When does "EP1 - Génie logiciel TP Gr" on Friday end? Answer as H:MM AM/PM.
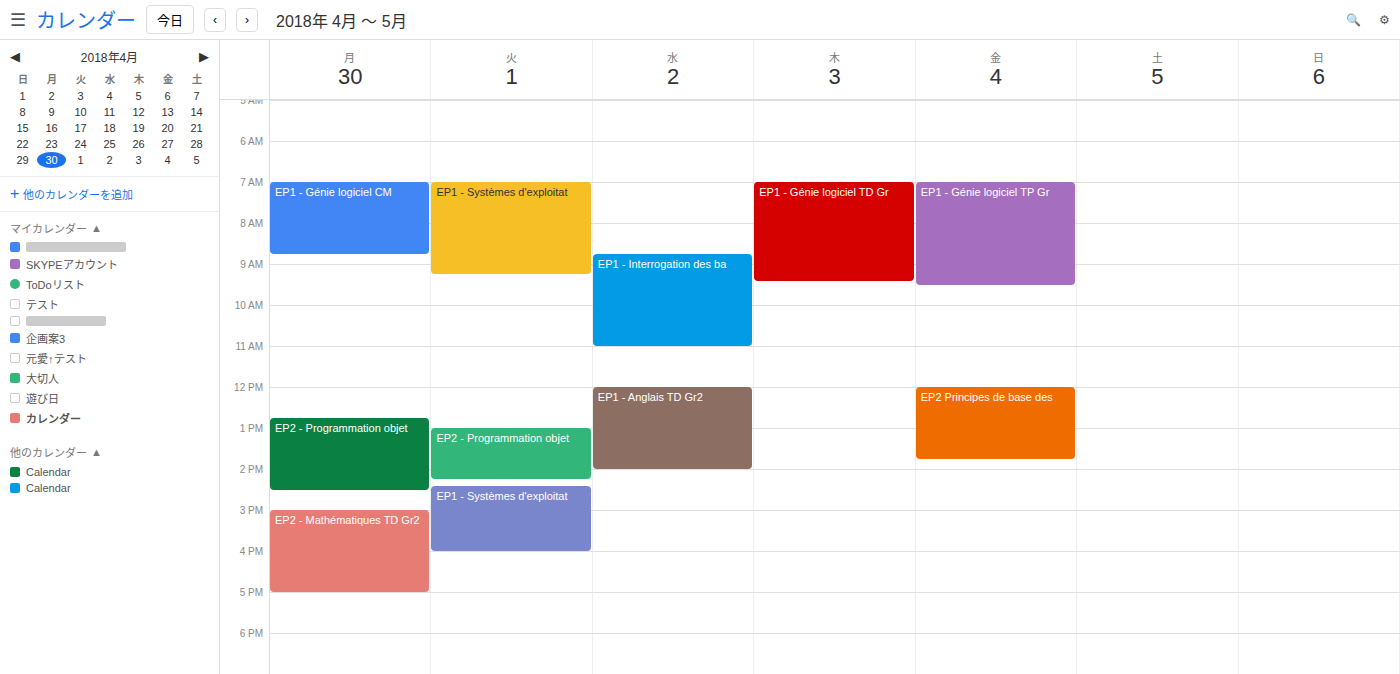
9:30 AM